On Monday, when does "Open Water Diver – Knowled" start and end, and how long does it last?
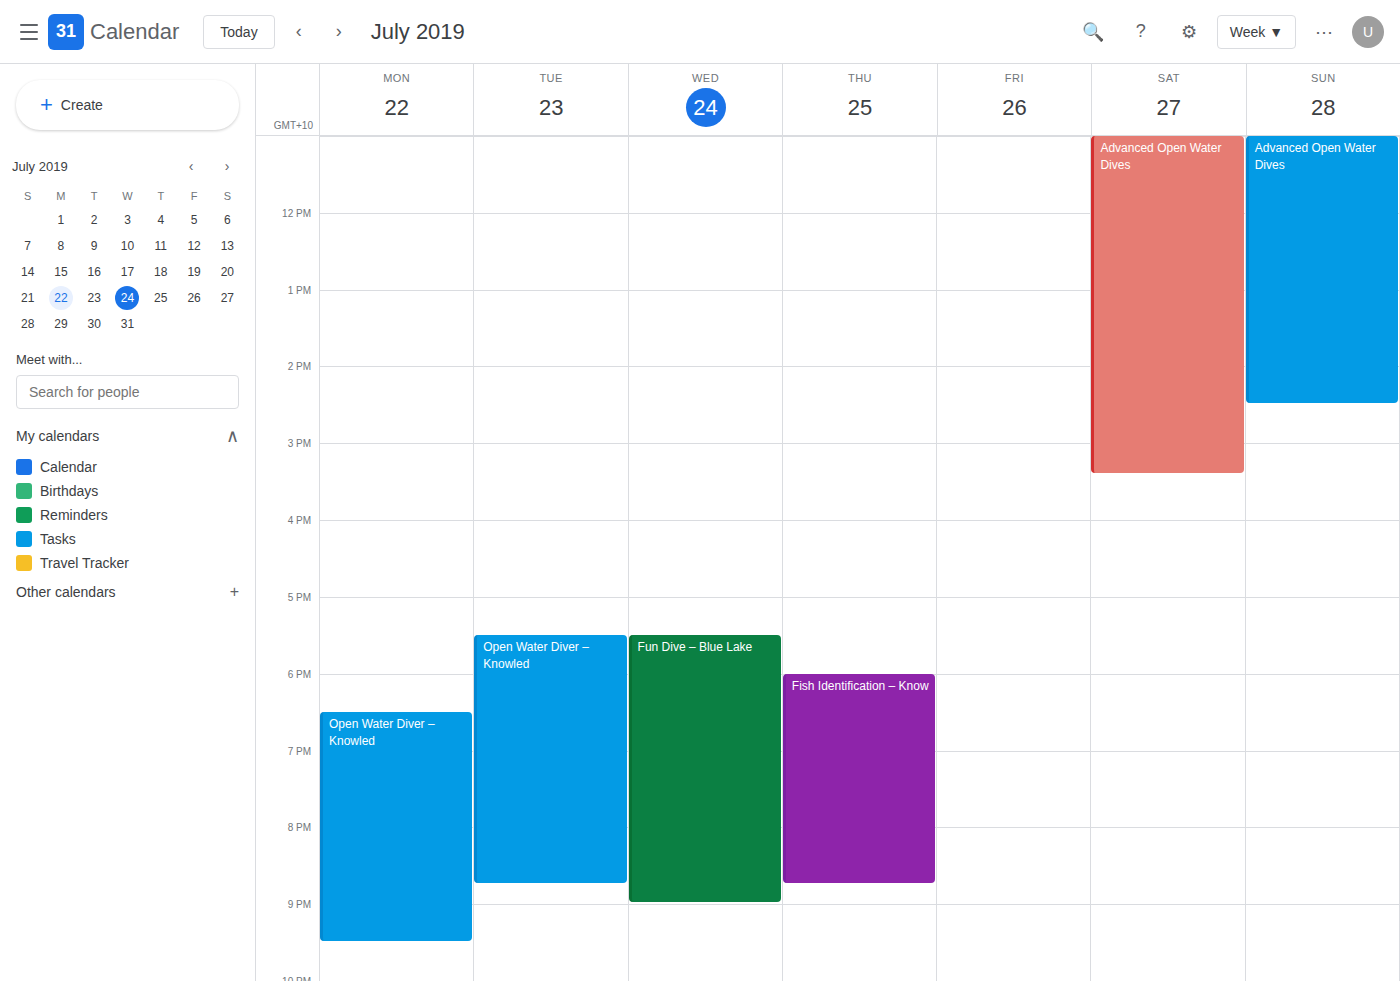
6:30 PM to 9:30 PM, 3 hours